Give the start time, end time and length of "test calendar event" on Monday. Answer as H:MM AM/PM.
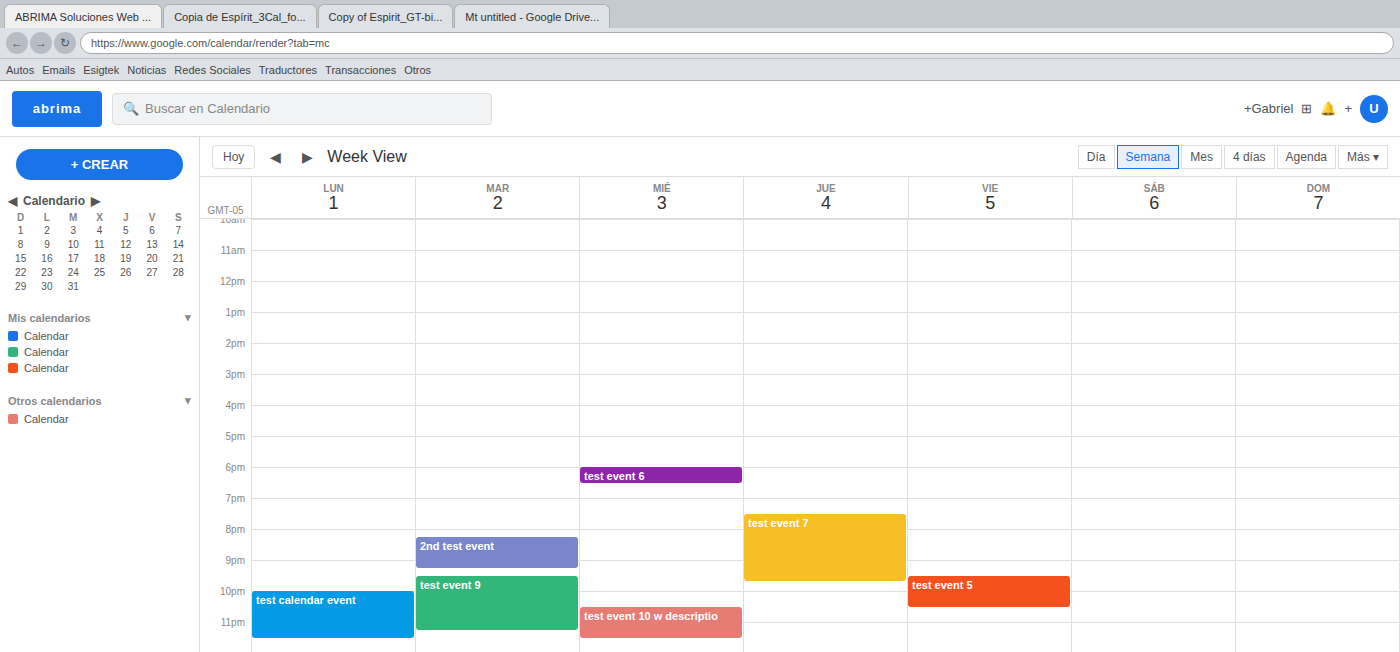
10:00 PM to 11:30 PM, 1 hour 30 minutes